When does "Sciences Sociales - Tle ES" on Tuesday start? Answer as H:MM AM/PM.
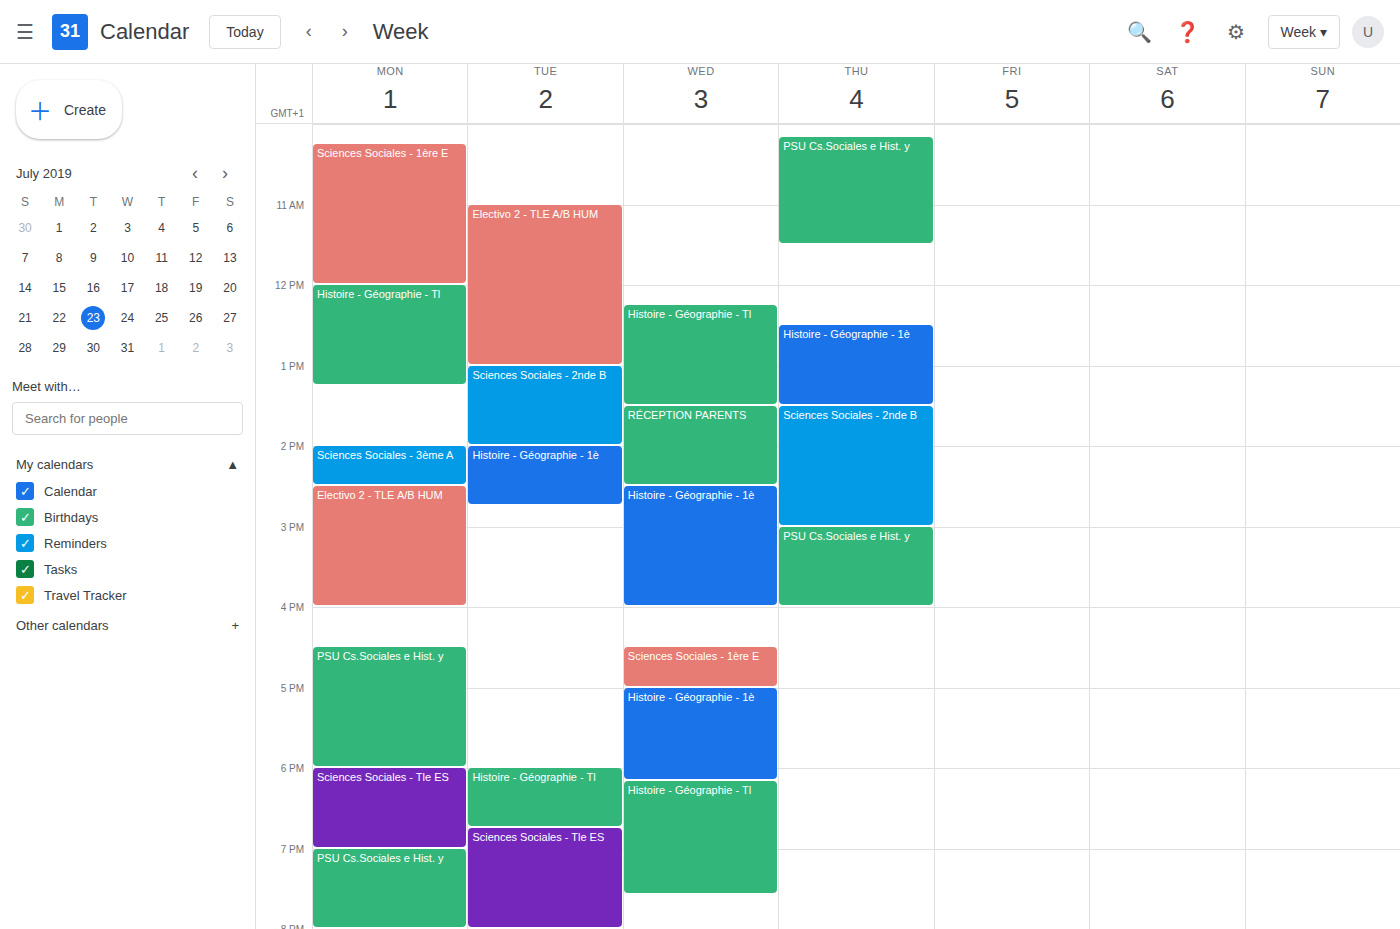
6:45 PM